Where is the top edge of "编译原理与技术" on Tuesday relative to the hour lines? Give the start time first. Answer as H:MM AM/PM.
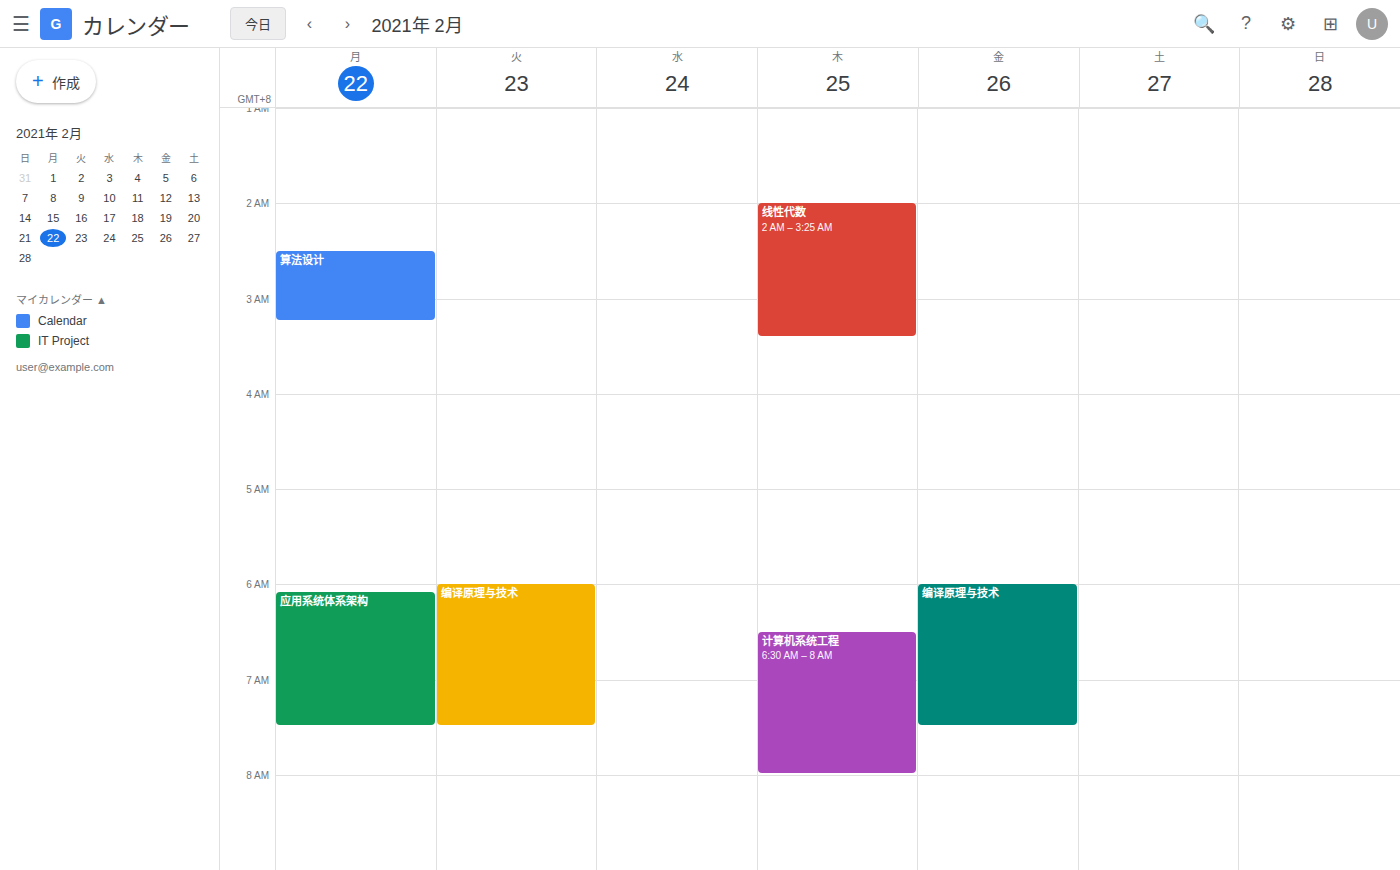
6:00 AM -- exactly on the 6 AM line.